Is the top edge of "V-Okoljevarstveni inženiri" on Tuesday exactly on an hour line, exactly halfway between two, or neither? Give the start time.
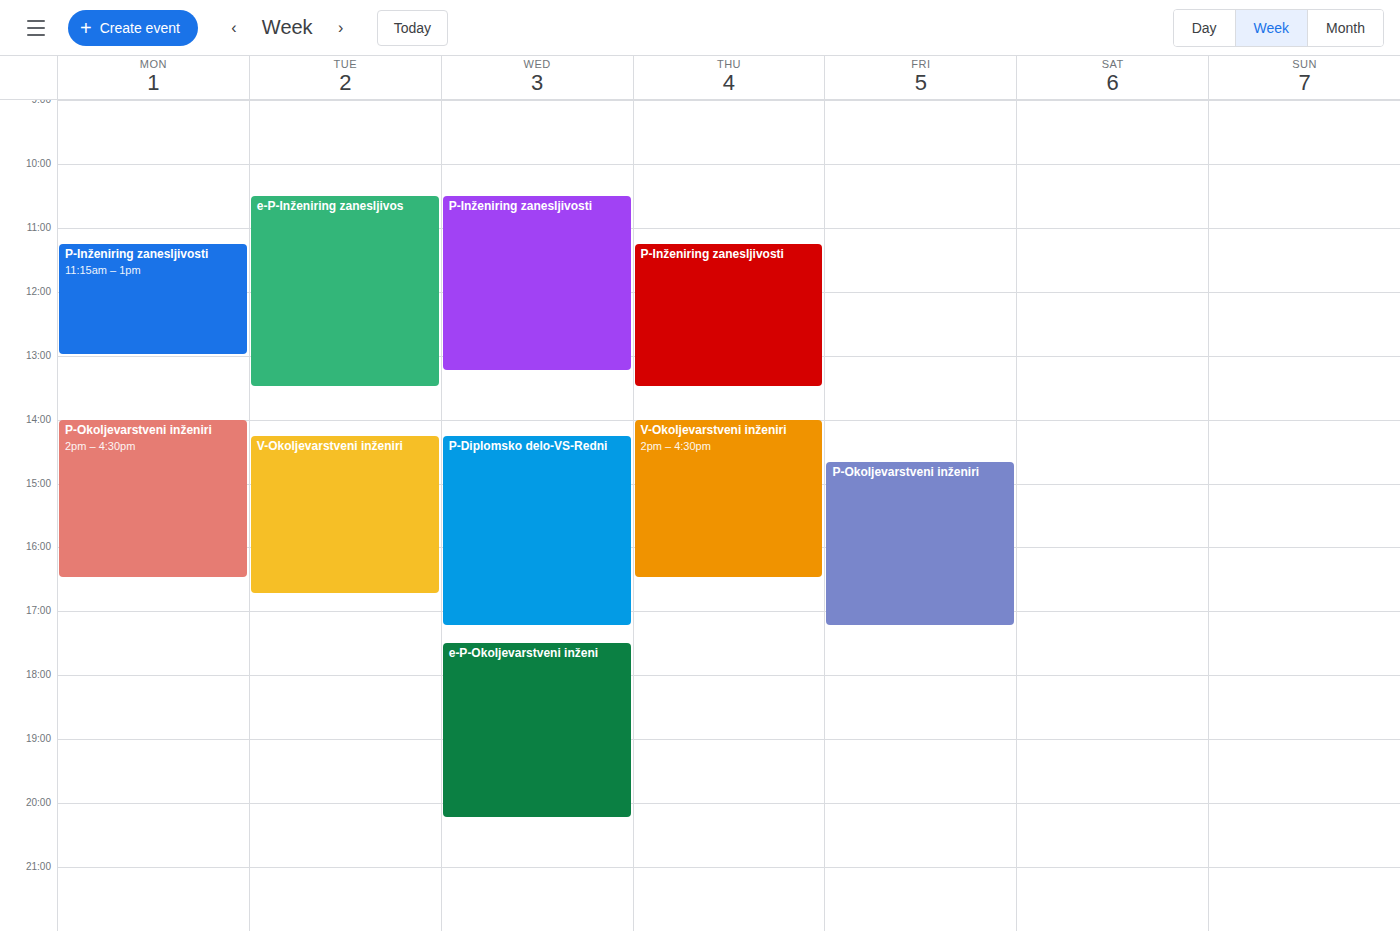
2:15 PM -- neither: a quarter of the way from the 2 PM line to the 3 PM line.